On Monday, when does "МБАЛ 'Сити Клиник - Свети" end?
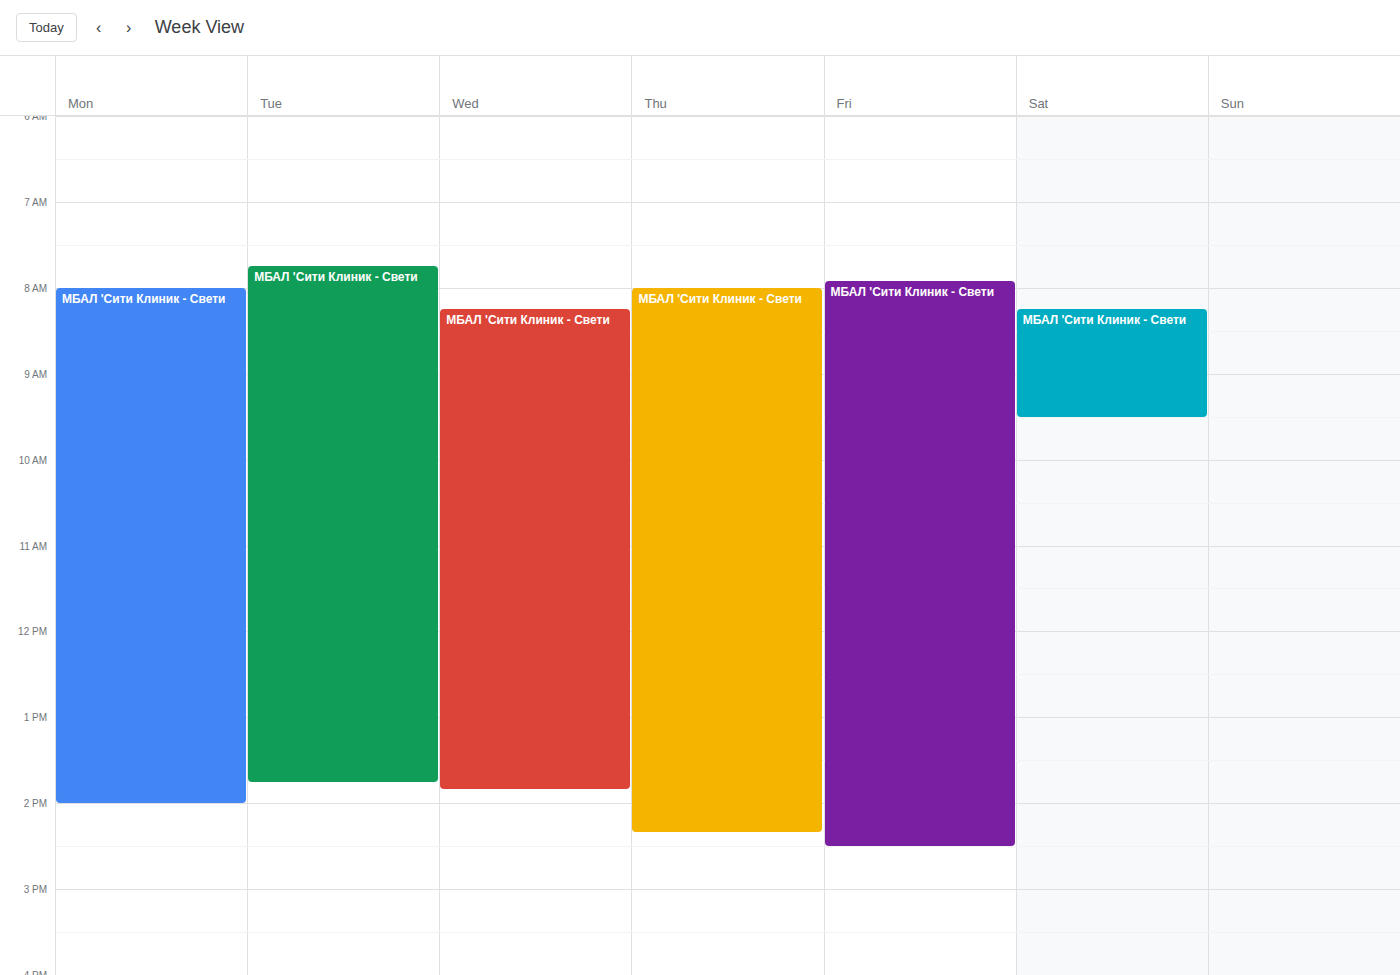
2:00 PM